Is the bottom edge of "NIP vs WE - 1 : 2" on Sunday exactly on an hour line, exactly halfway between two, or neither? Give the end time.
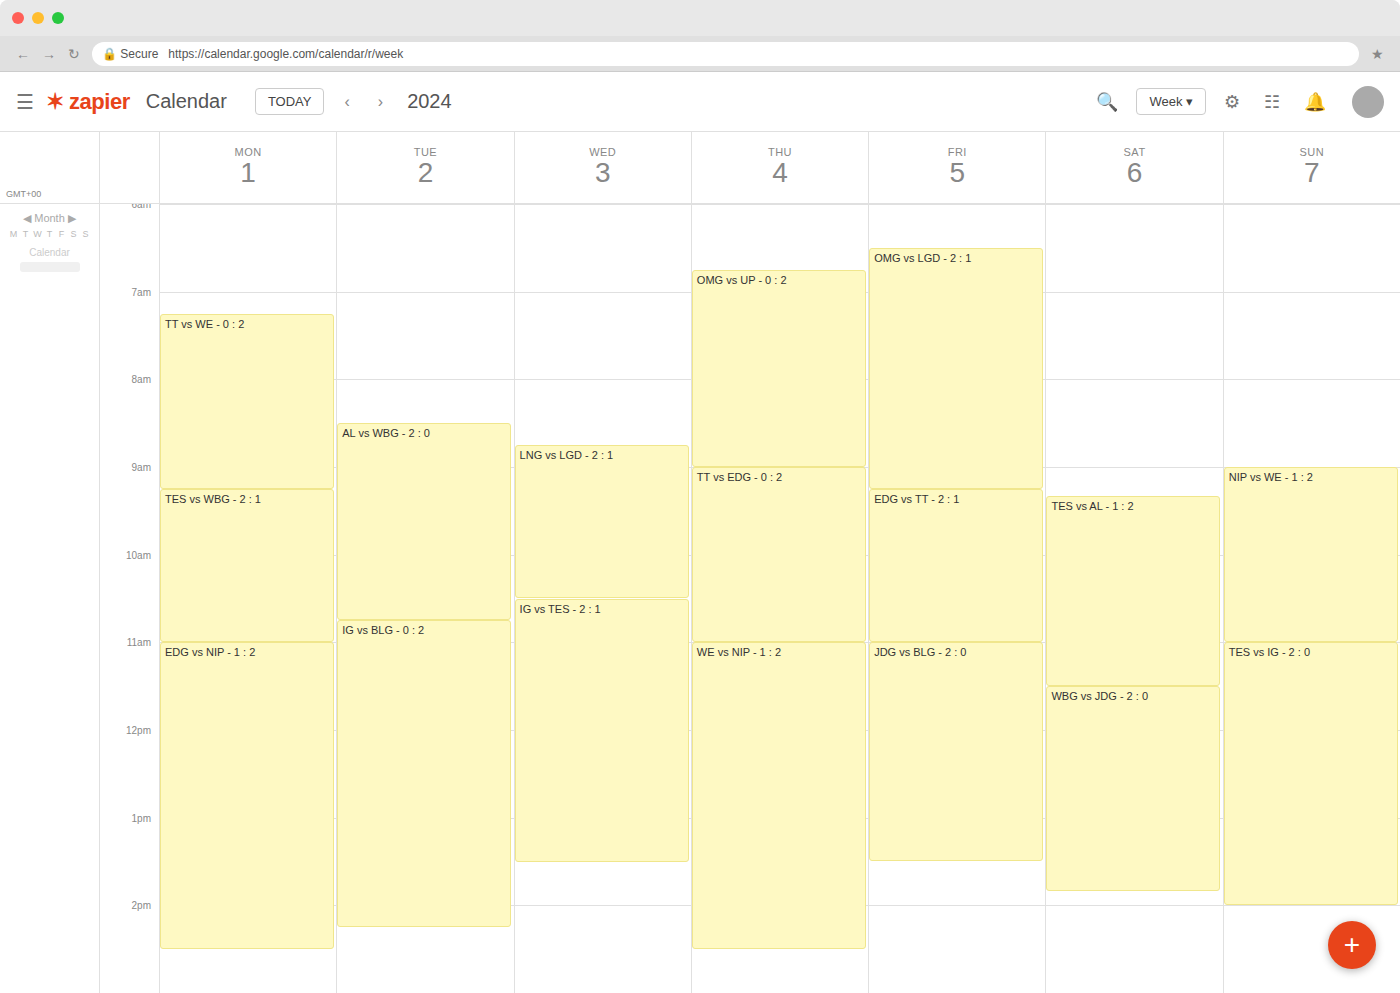
11:00 AM -- exactly on the 11 AM line.